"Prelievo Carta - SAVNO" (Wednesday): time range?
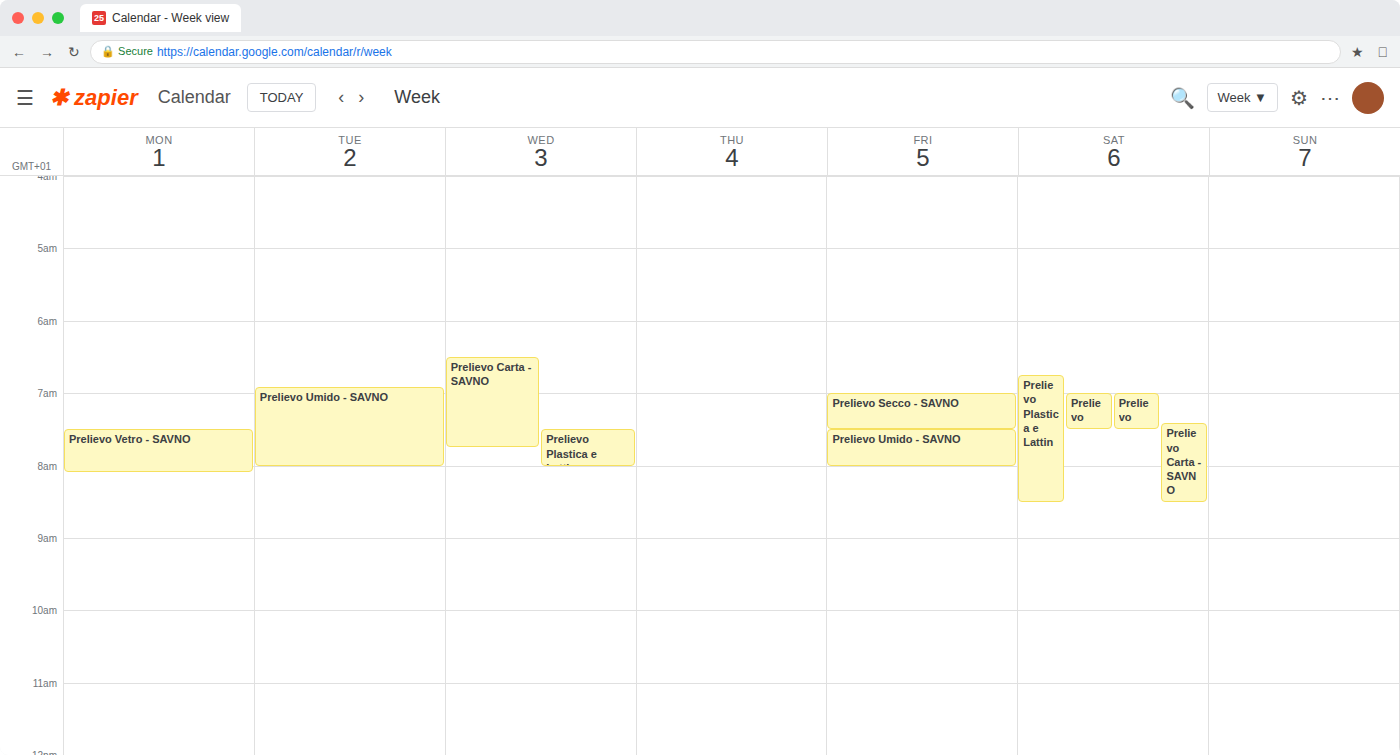
06:30 to 07:45